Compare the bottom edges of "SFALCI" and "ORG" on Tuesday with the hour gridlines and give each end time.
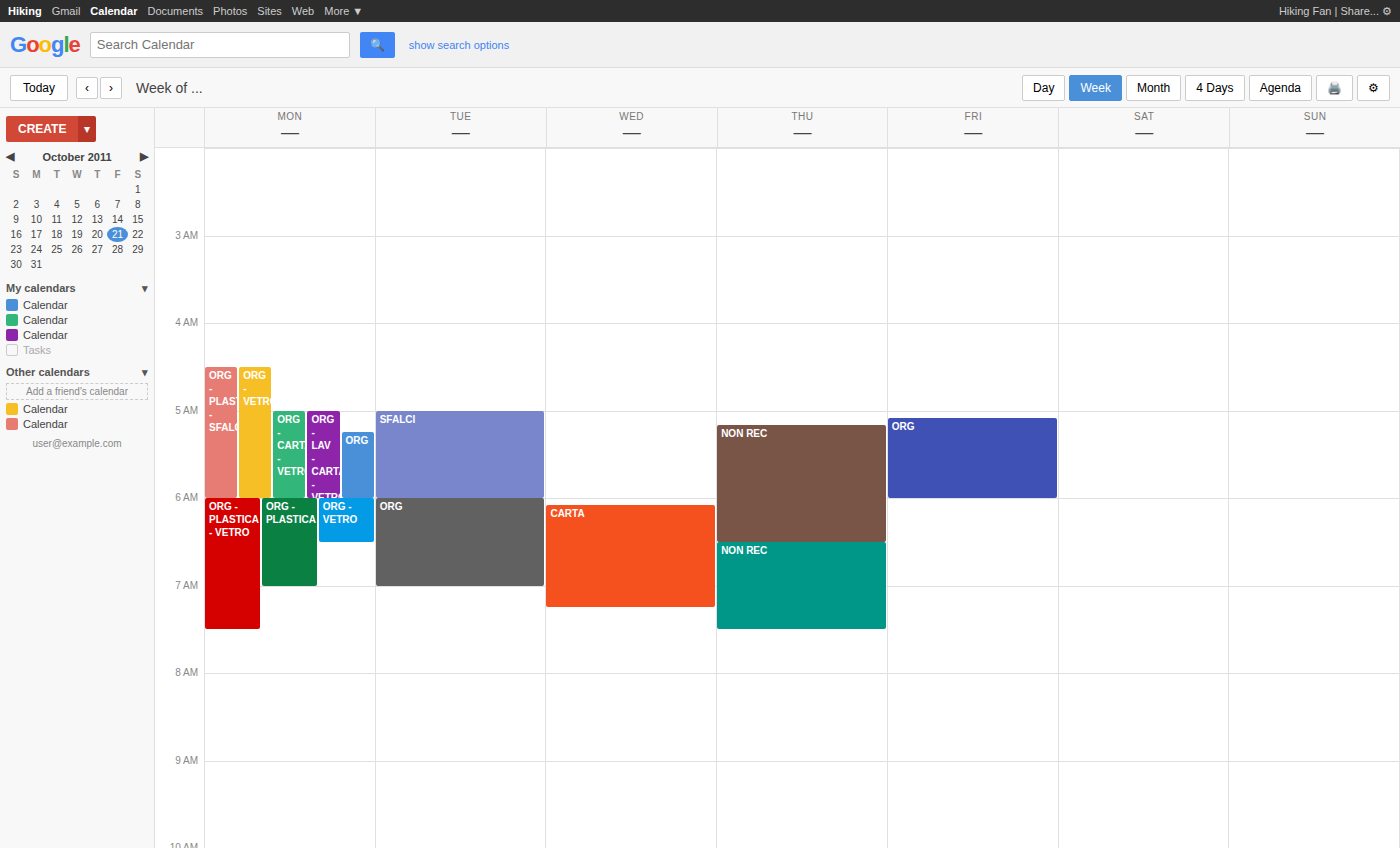
"SFALCI": 6:00 AM, exactly on the 6 AM line. "ORG": 7:00 AM, exactly on the 7 AM line.